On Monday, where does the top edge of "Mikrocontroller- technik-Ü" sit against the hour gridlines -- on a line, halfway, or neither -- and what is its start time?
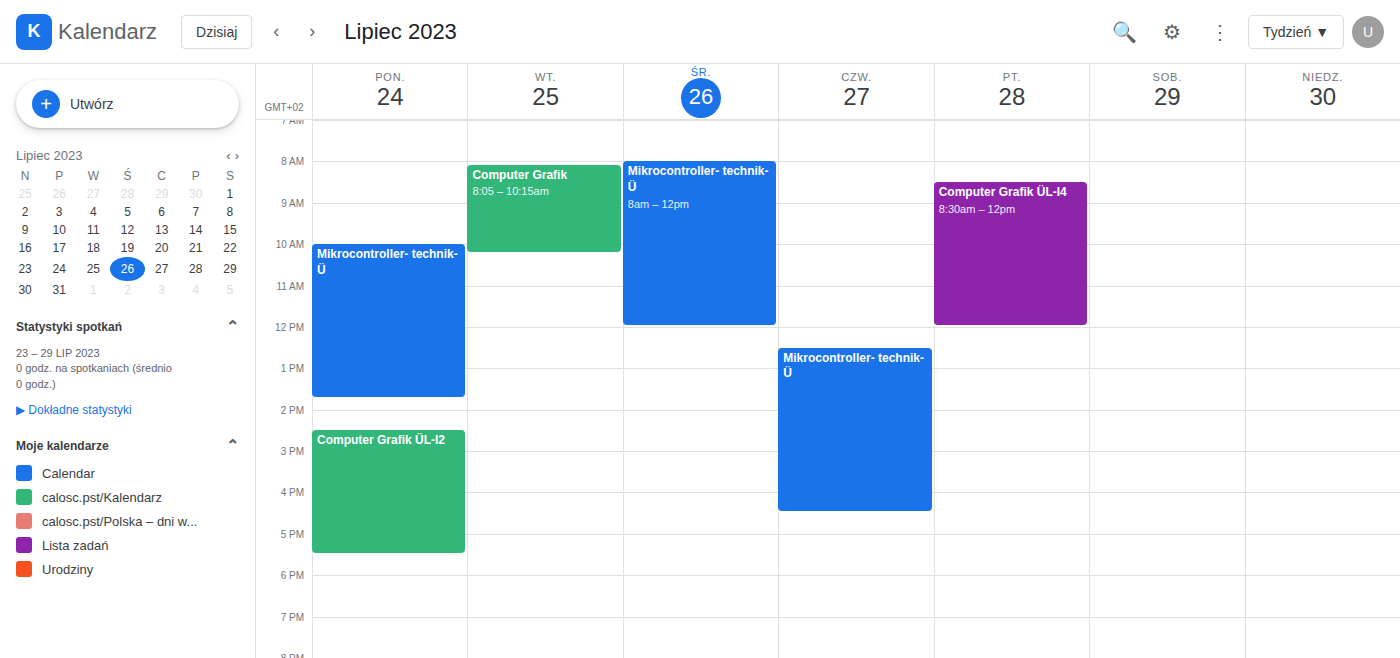
10:00 AM -- exactly on the 10 AM line.